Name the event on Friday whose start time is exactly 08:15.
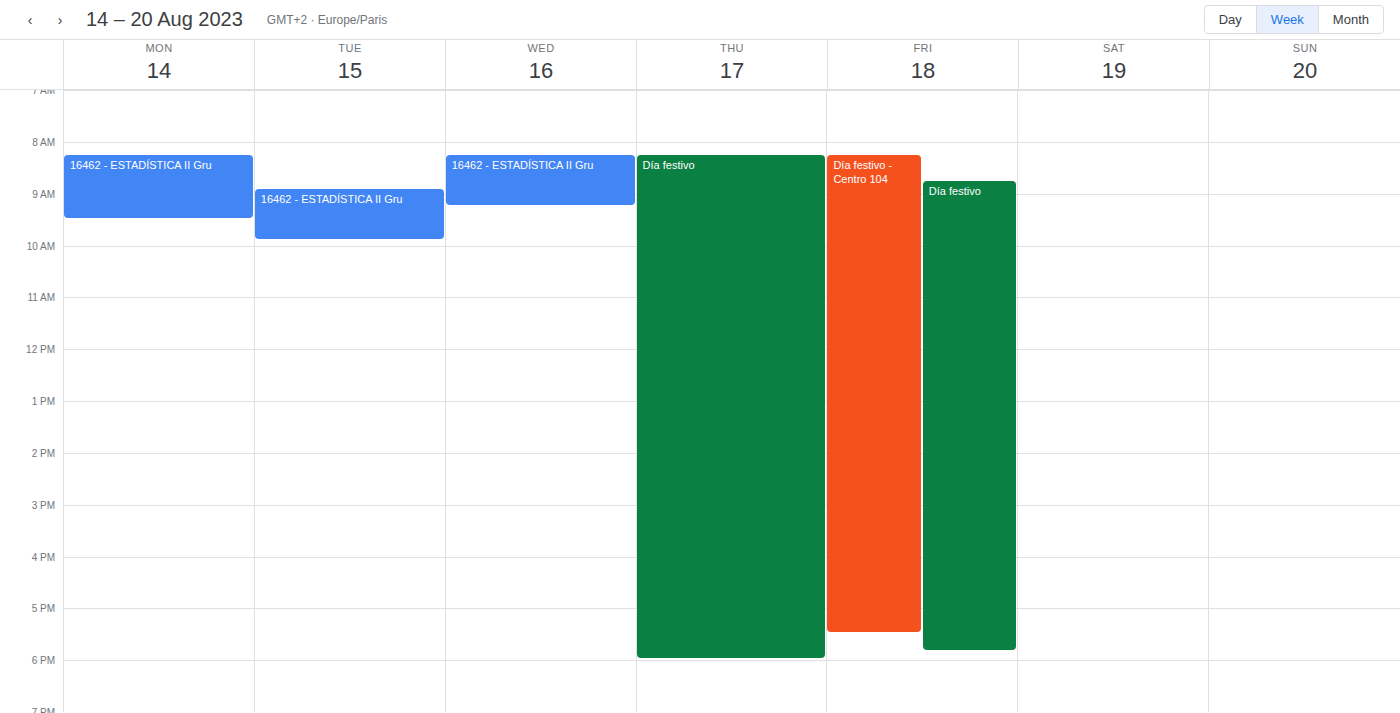
"Día festivo - Centro 104"